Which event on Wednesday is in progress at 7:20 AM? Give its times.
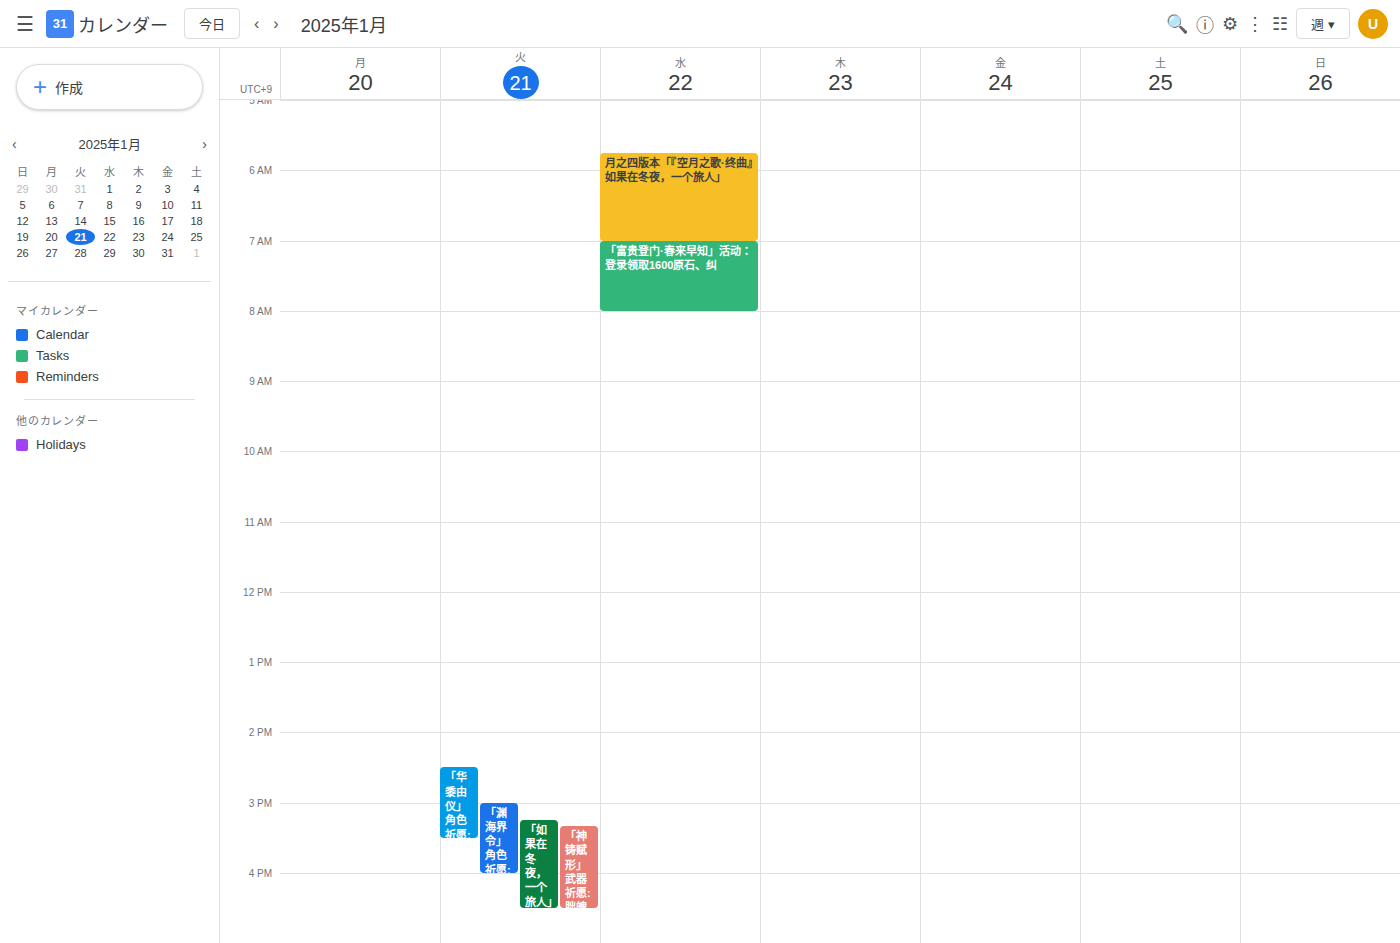
"「富贵登门·春来早知」活动：登录领取1600原石、纠", 7:00 AM to 8:00 AM